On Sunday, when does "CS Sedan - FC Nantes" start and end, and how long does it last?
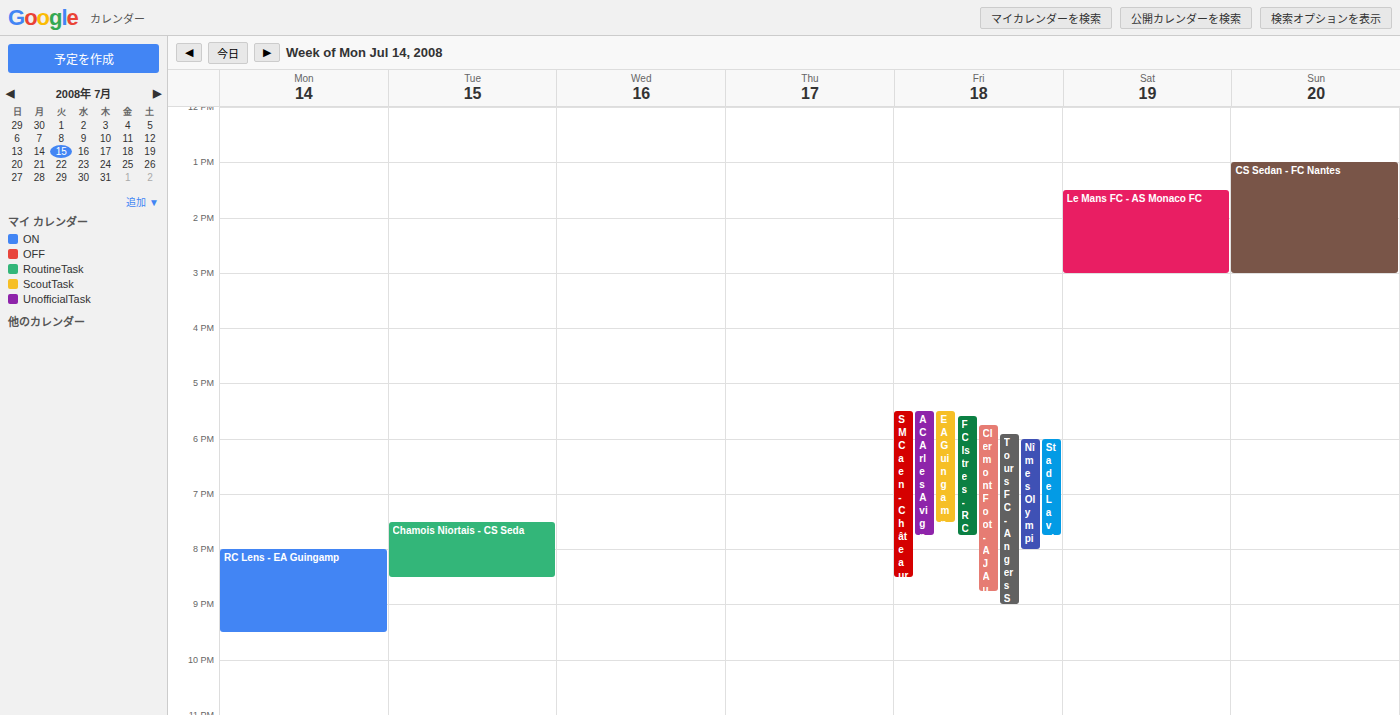
1:00 PM to 3:00 PM, 2 hours